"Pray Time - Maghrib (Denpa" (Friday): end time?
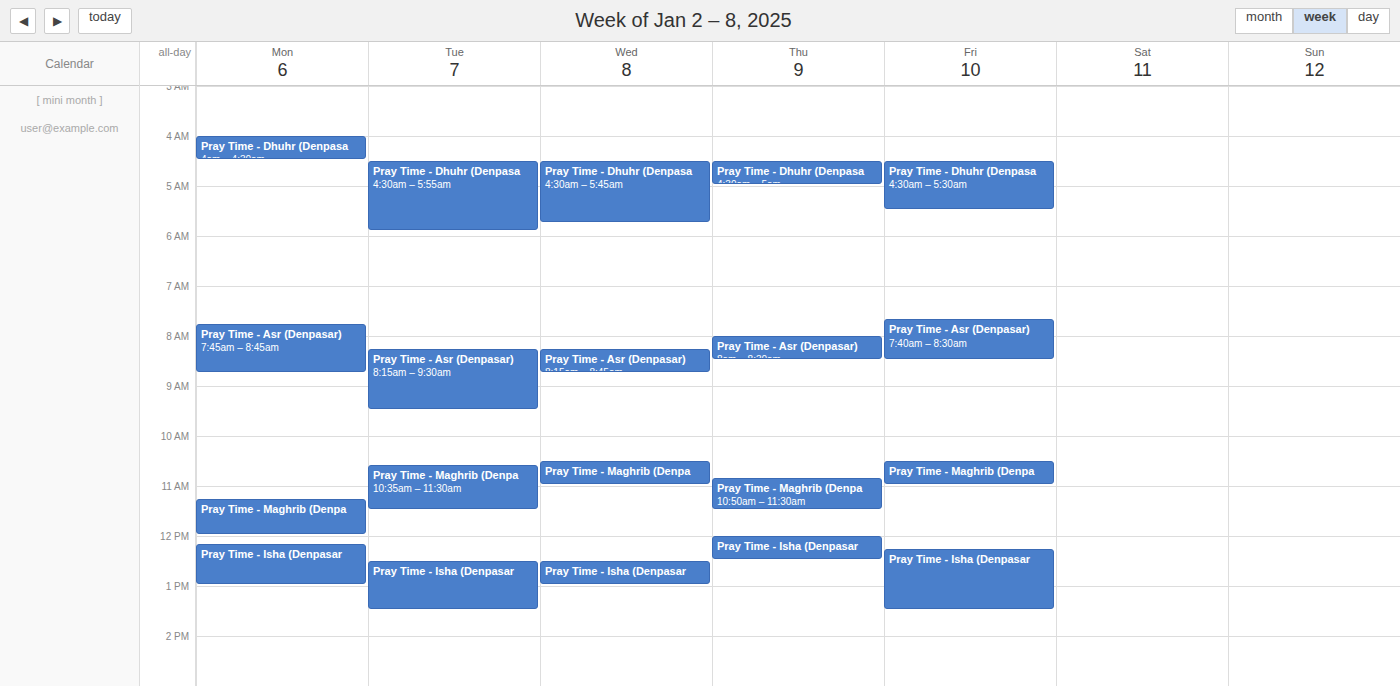
11:00 AM